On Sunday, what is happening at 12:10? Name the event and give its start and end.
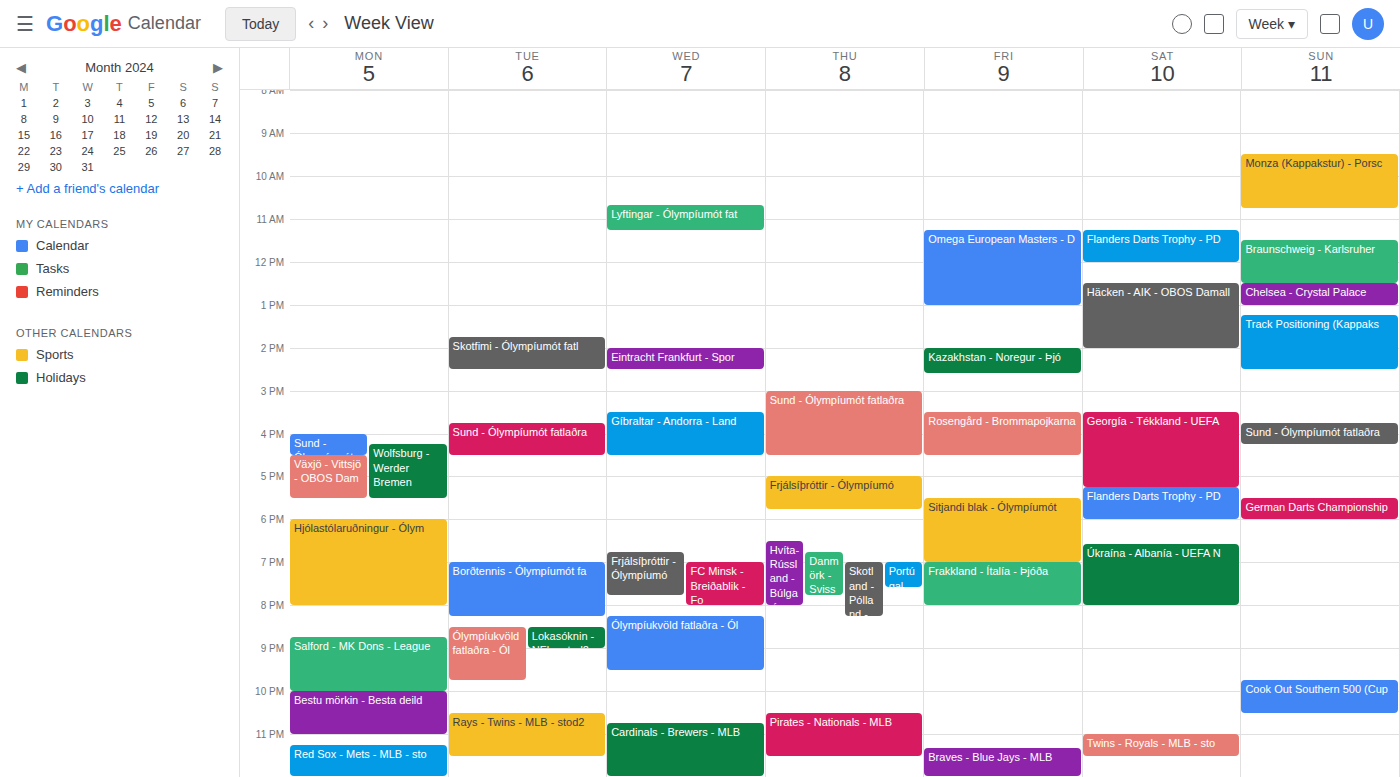
"Braunschweig - Karlsruher", 11:30 to 12:30